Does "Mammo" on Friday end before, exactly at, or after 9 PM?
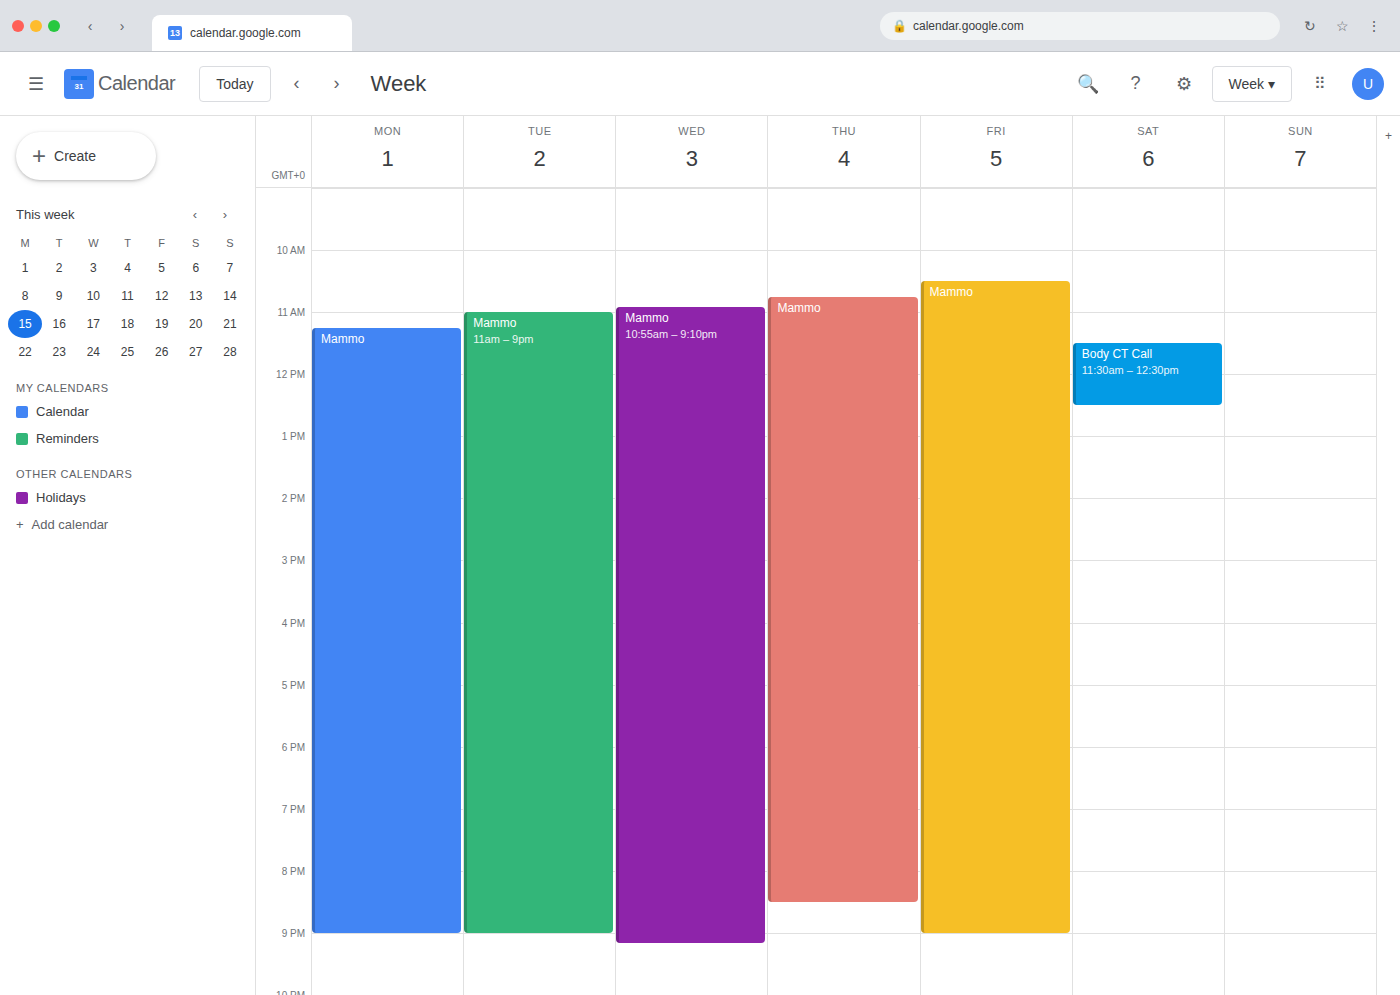
9:00 PM -- exactly at 9 PM, on the 9 PM line.